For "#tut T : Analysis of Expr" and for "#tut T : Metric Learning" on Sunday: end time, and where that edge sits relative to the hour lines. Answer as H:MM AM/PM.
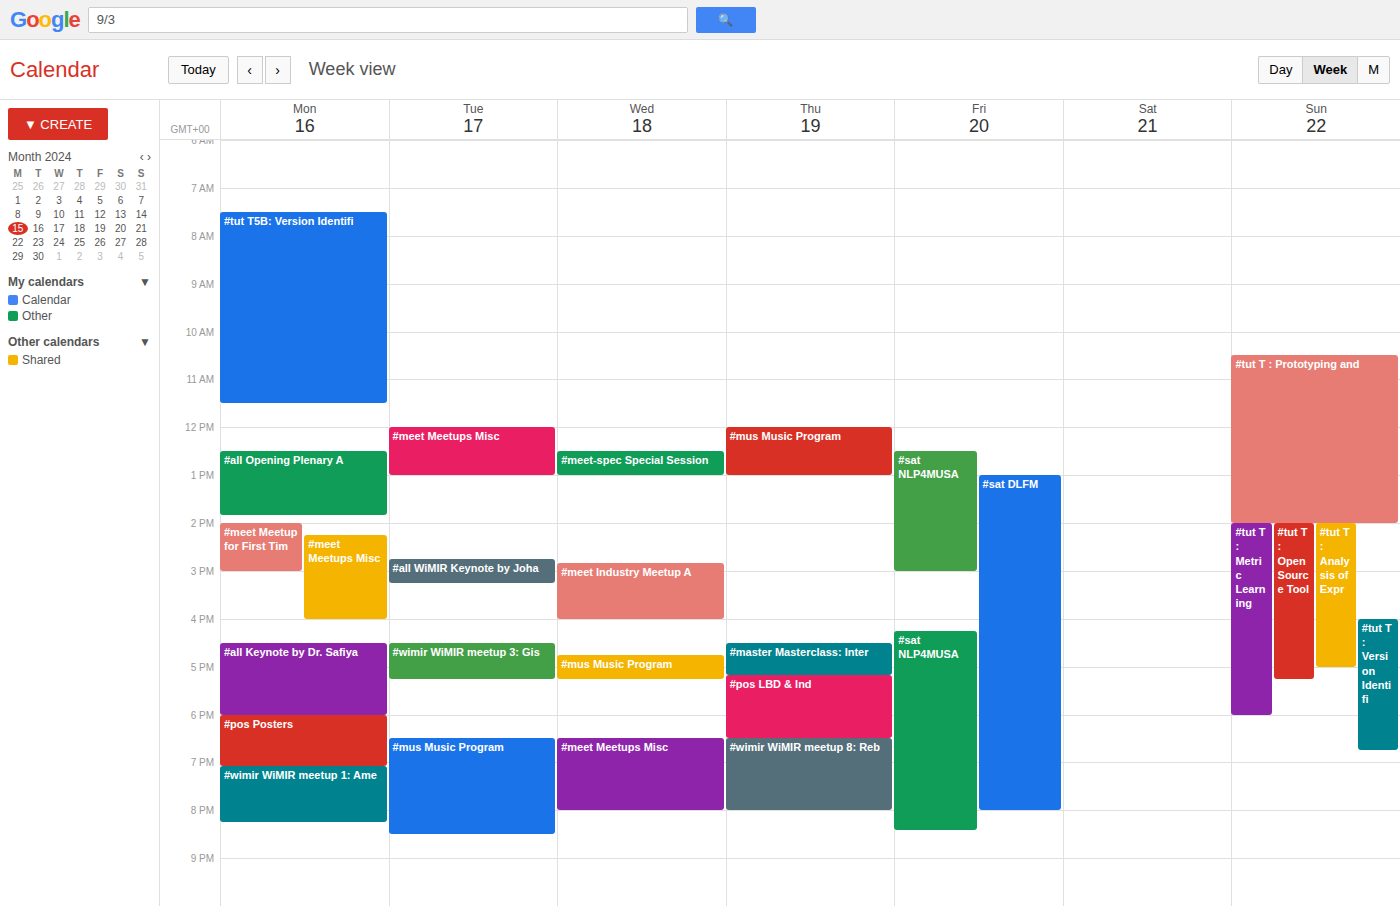
"#tut T : Analysis of Expr": 5:00 PM, exactly on the 5 PM line. "#tut T : Metric Learning": 6:00 PM, exactly on the 6 PM line.